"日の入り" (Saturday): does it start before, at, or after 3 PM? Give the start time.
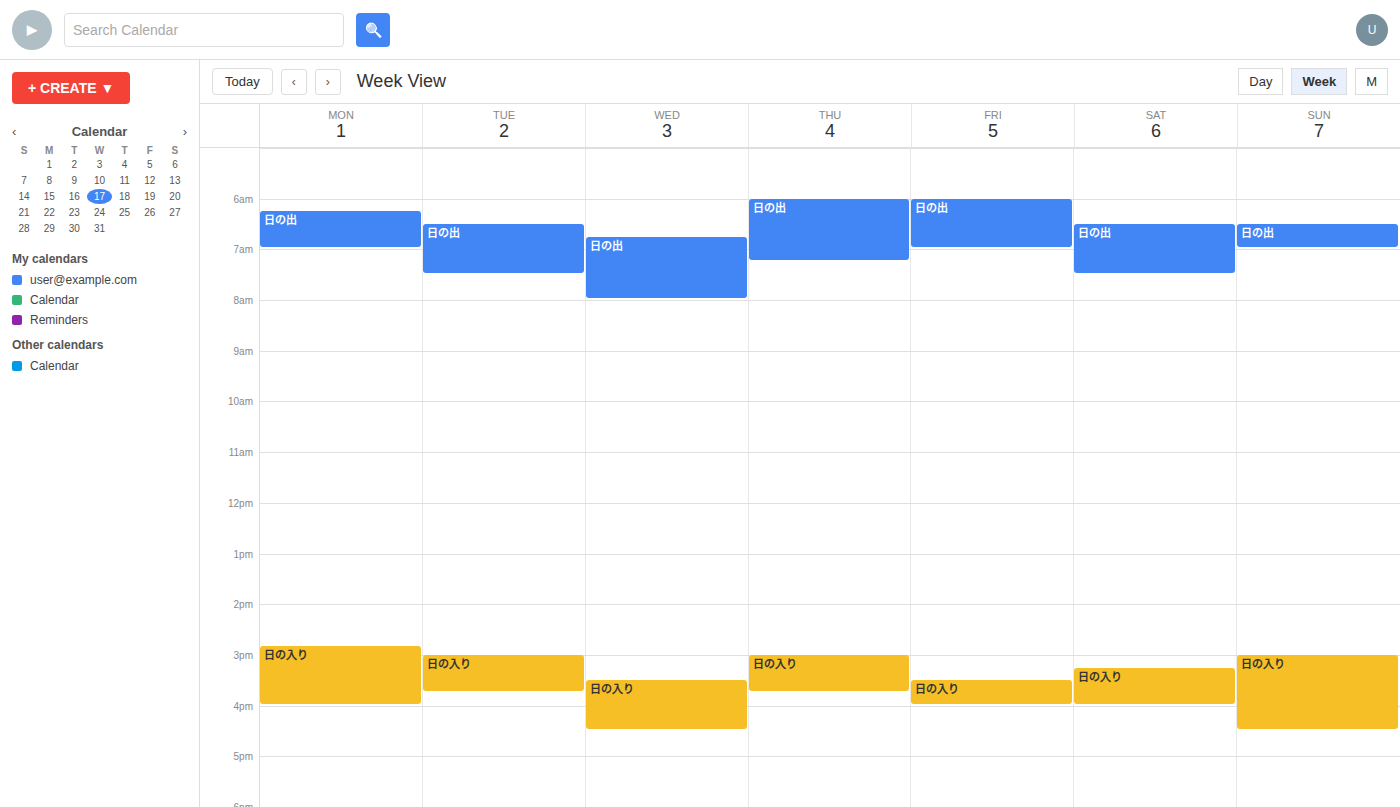
3:15 PM -- after 3 PM, 15 minutes below the 3 PM line.